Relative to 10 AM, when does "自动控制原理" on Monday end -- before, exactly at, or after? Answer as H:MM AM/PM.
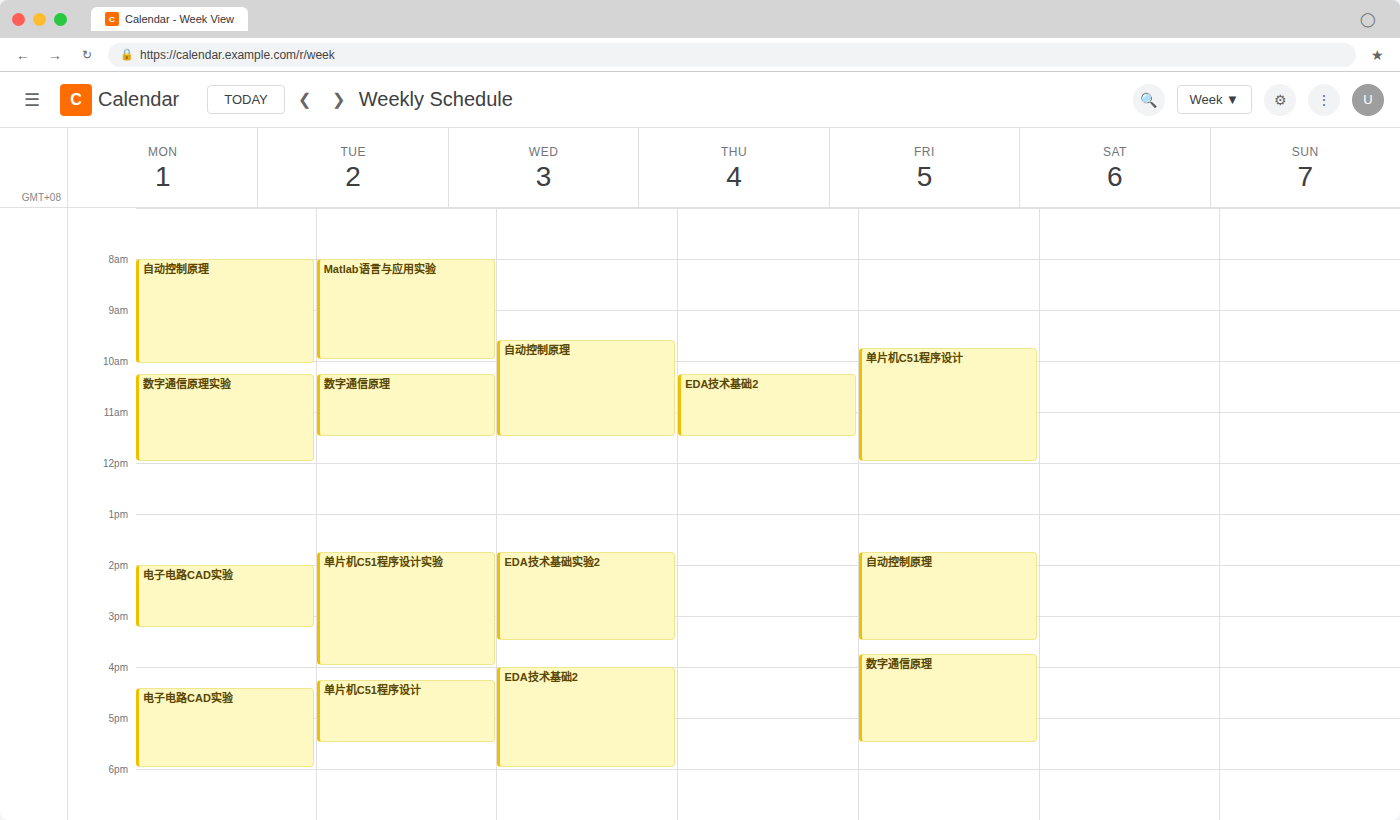
10:05 AM -- after 10 AM, 5 minutes below the 10 AM line.